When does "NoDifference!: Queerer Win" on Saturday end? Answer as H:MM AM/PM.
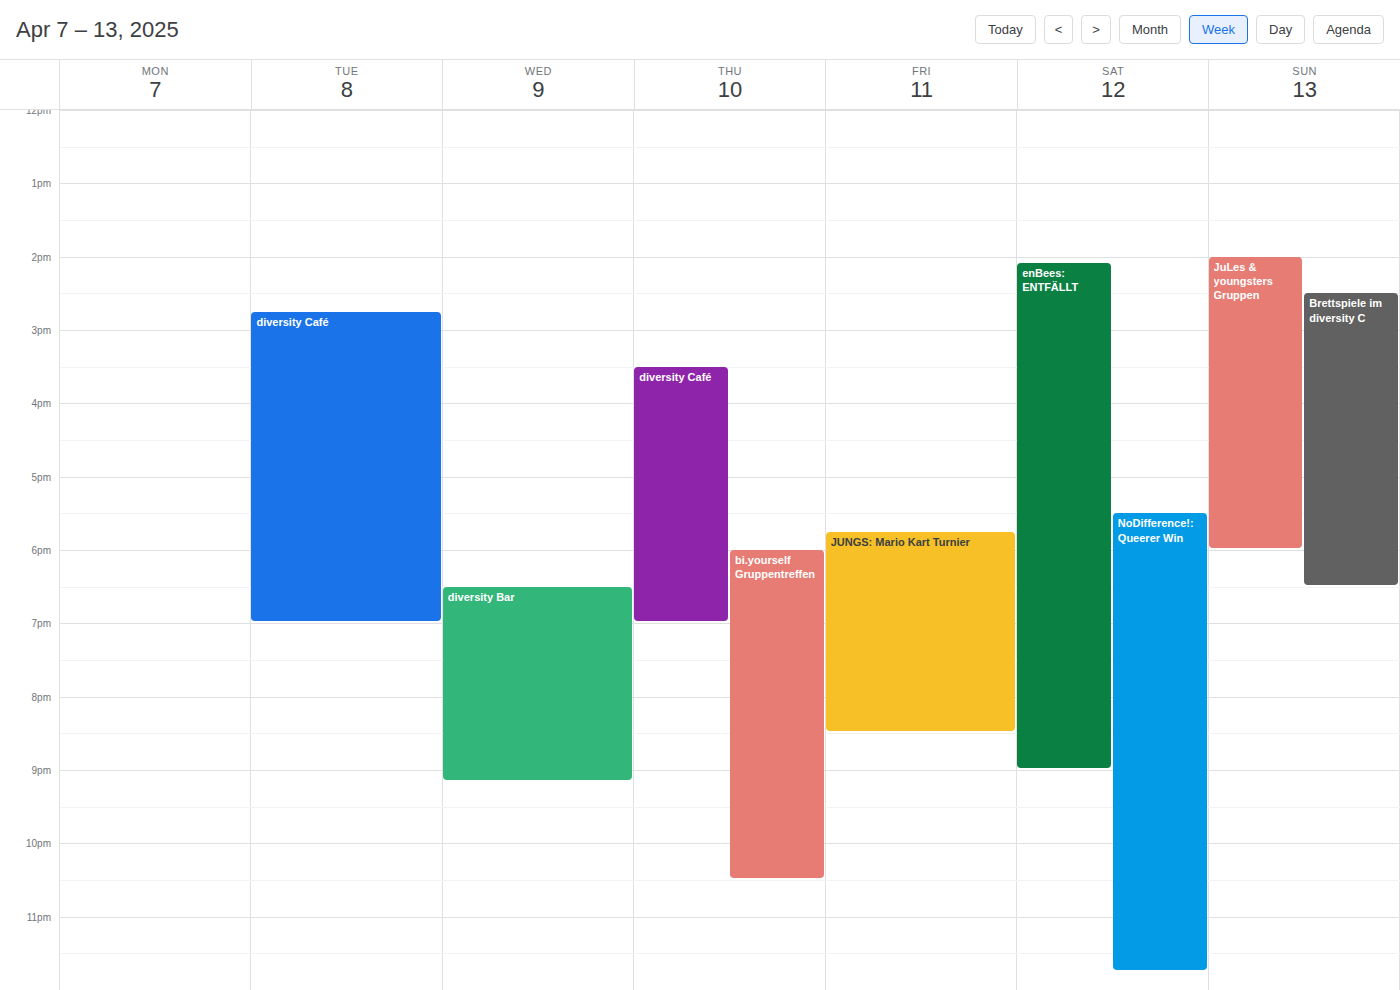
11:45 PM